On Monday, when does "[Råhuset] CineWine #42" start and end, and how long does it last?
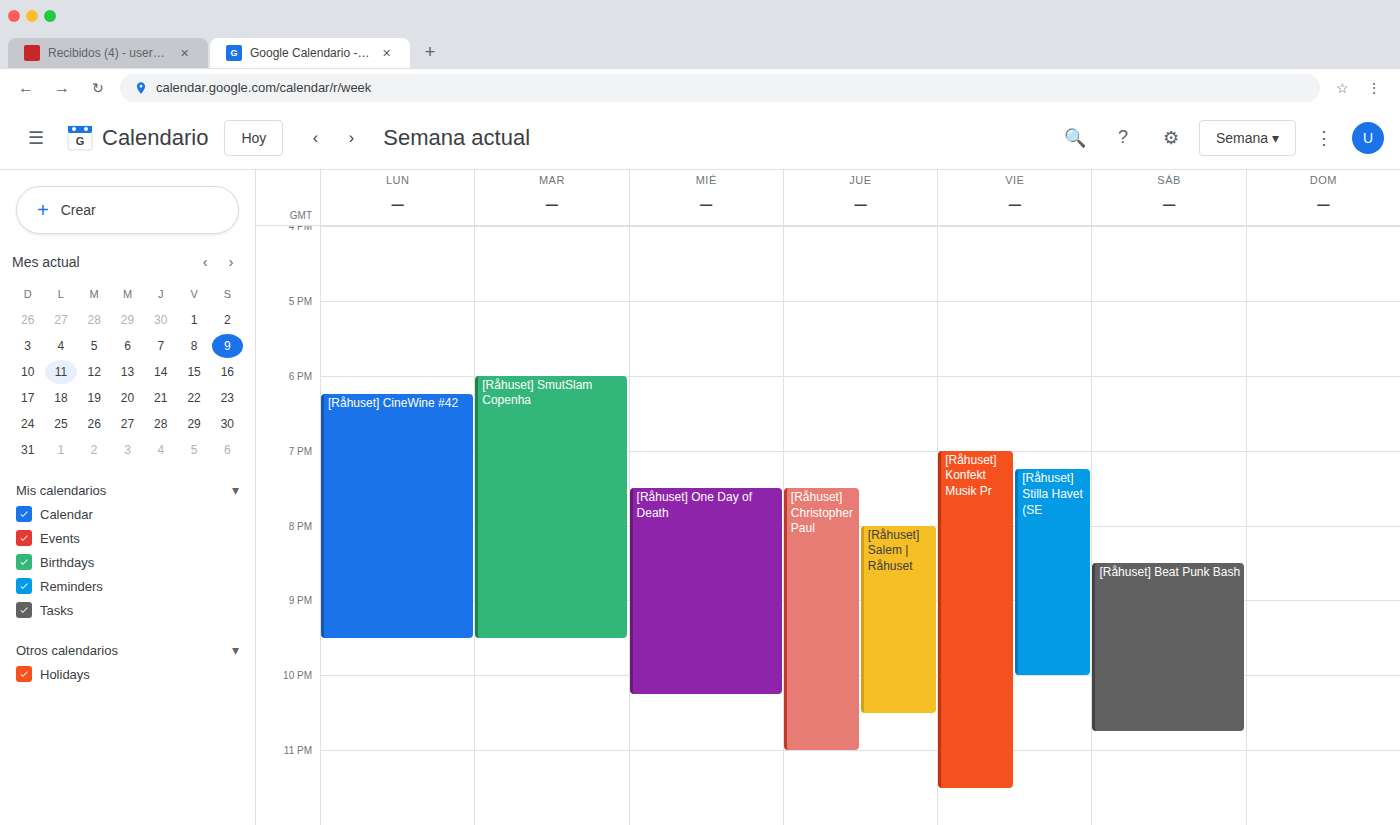
6:15 PM to 9:30 PM, 3 hours 15 minutes